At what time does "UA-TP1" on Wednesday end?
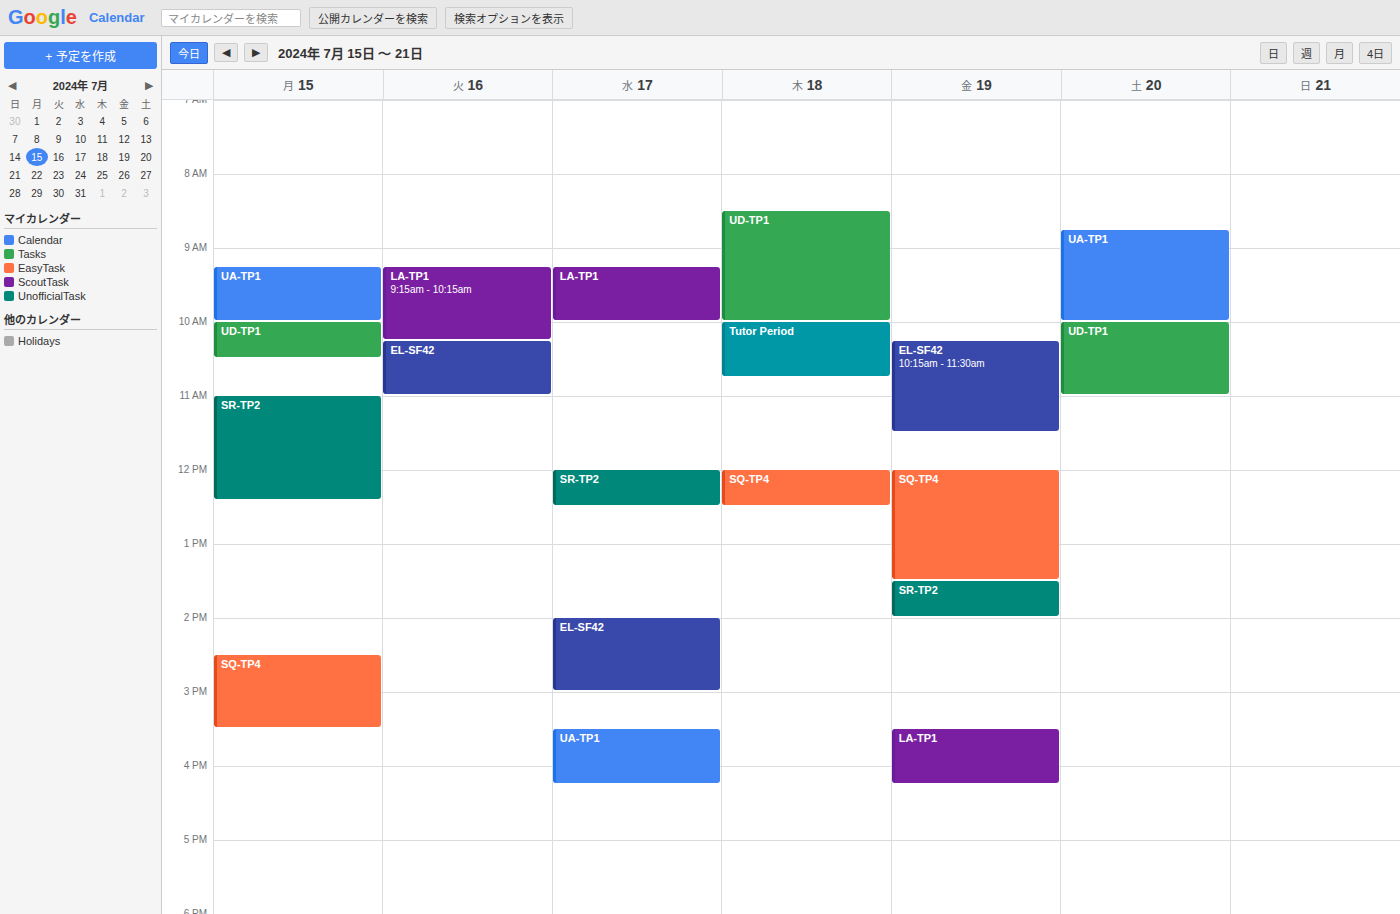
4:15 PM